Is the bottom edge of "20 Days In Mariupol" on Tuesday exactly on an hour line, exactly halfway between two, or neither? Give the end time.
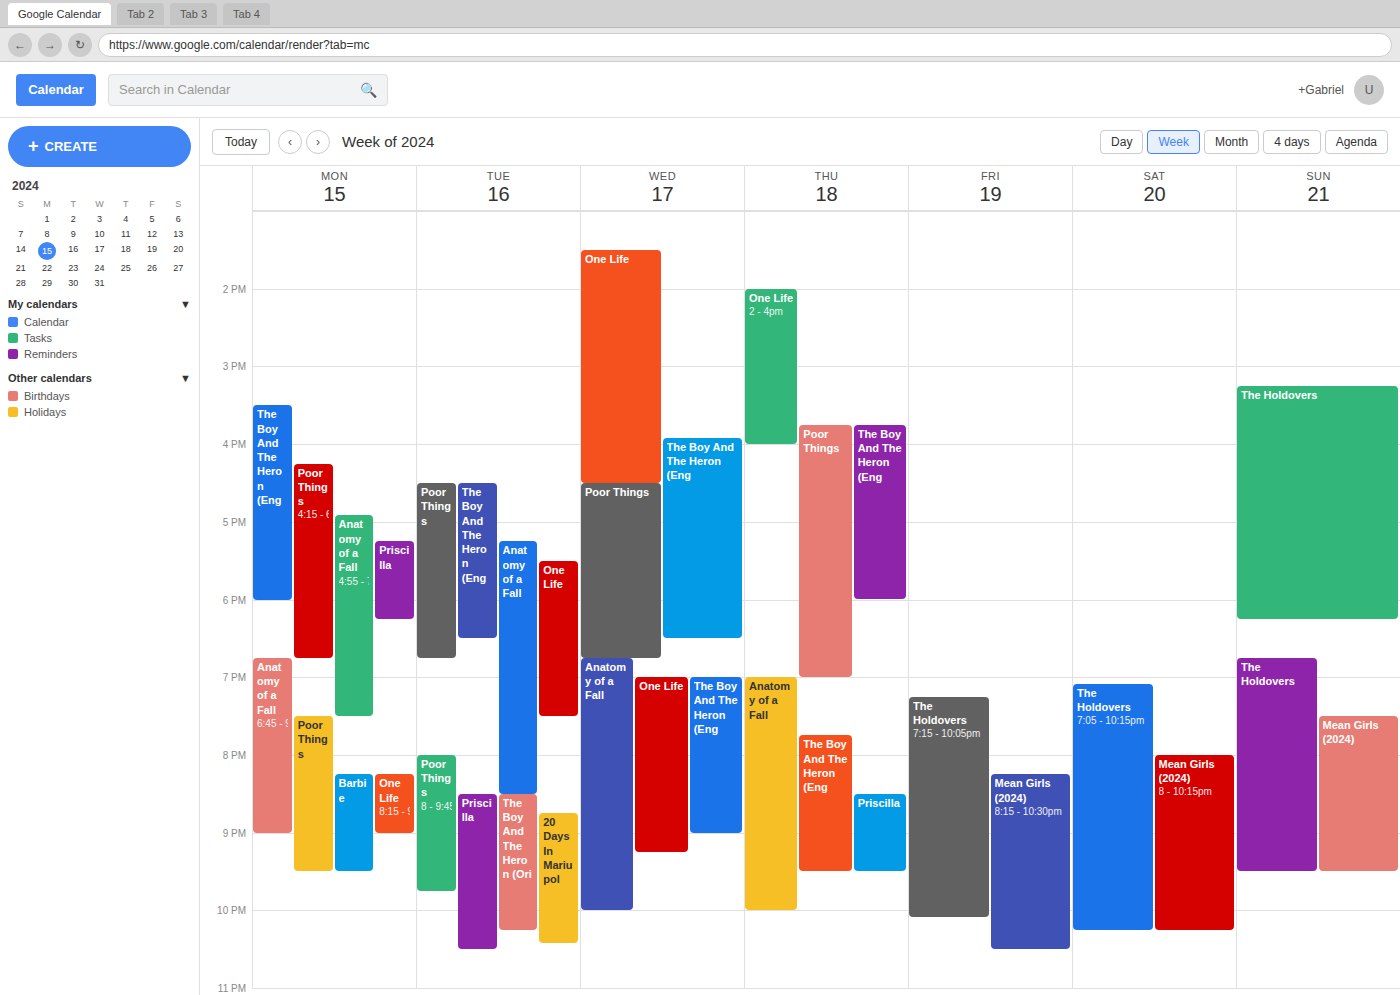
10:25 PM -- neither: 25 minutes below the 10 PM line and 35 minutes above the 11 PM line.